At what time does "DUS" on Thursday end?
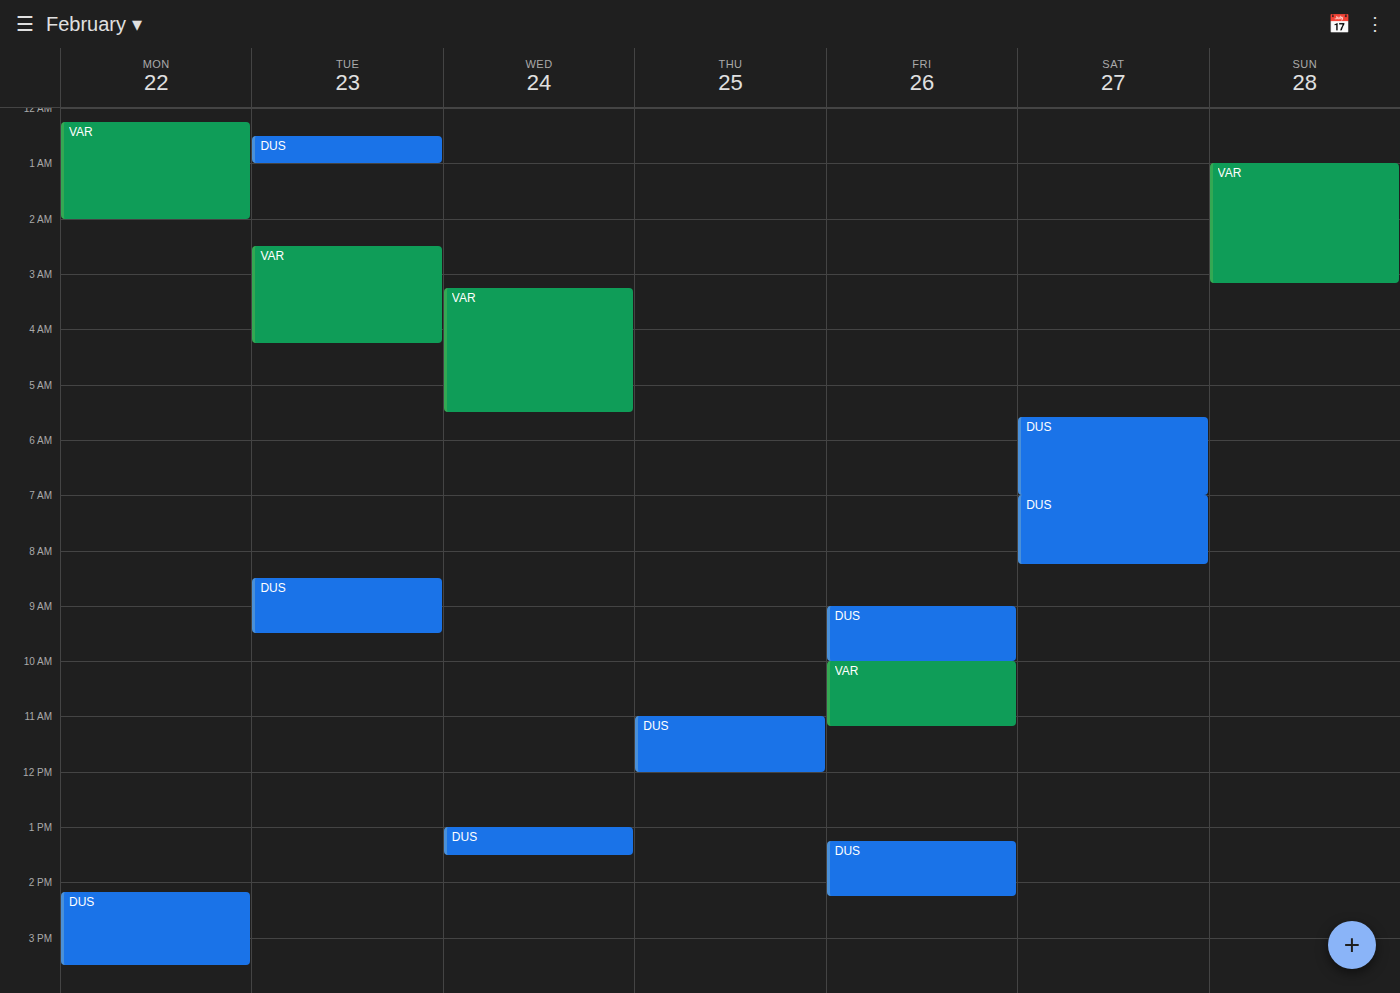
12:00 PM